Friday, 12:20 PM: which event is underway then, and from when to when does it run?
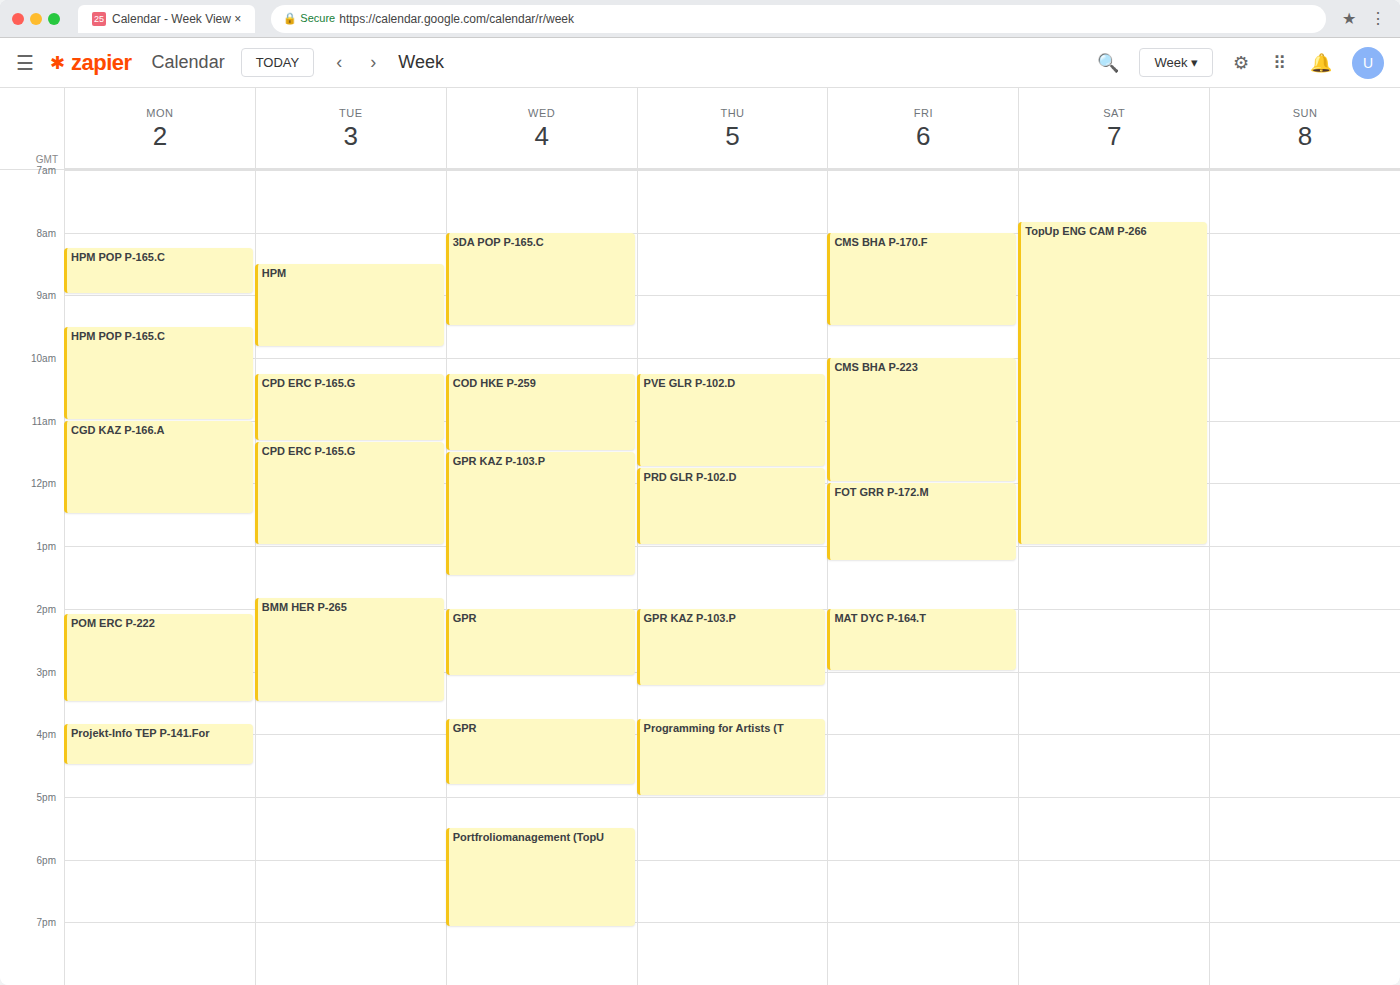
"FOT GRR P-172.M", 12:00 PM to 1:15 PM